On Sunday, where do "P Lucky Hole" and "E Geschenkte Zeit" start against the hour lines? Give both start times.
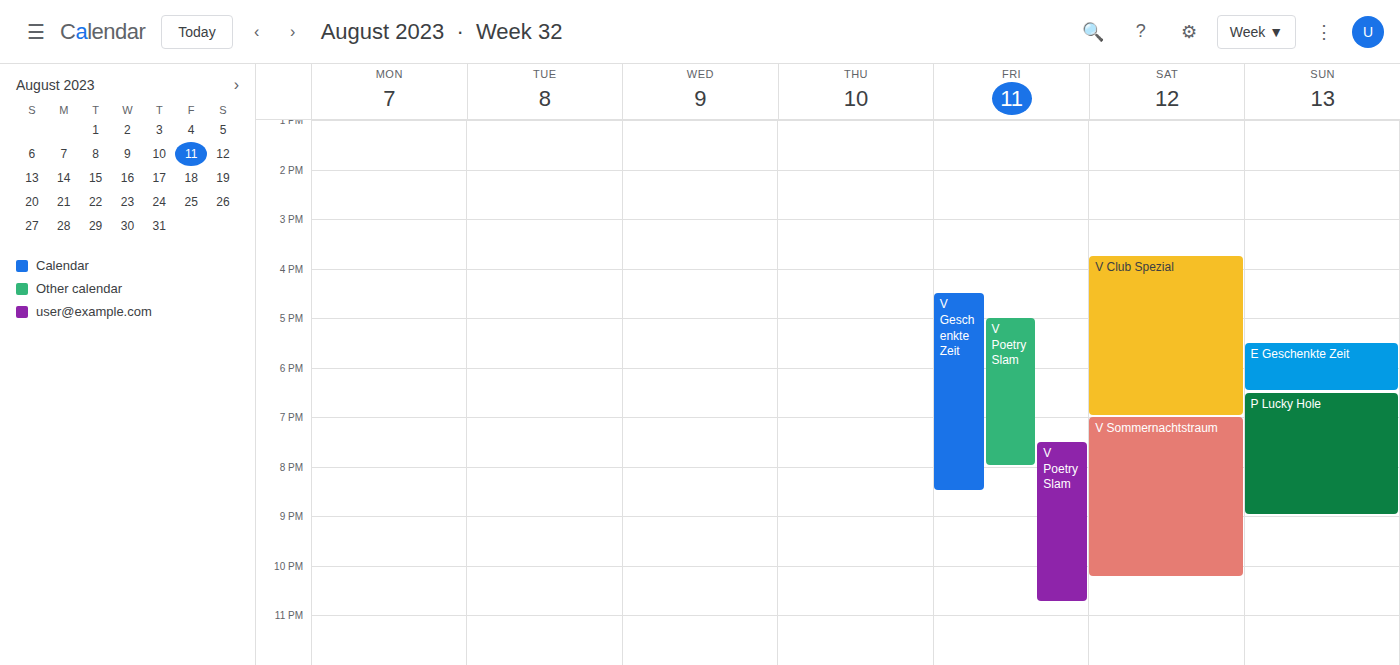
"P Lucky Hole": 6:30 PM, halfway between the 6 PM and 7 PM lines. "E Geschenkte Zeit": 5:30 PM, halfway between the 5 PM and 6 PM lines.